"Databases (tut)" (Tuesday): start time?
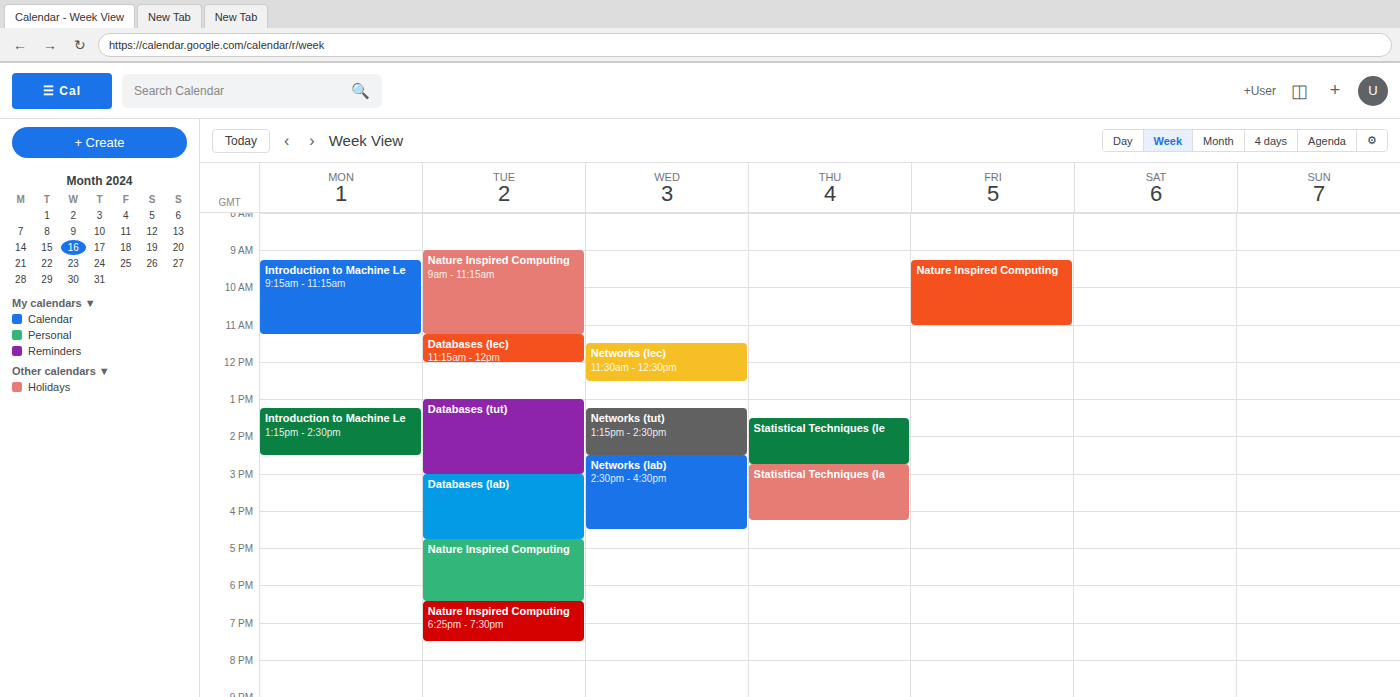
1:00 PM